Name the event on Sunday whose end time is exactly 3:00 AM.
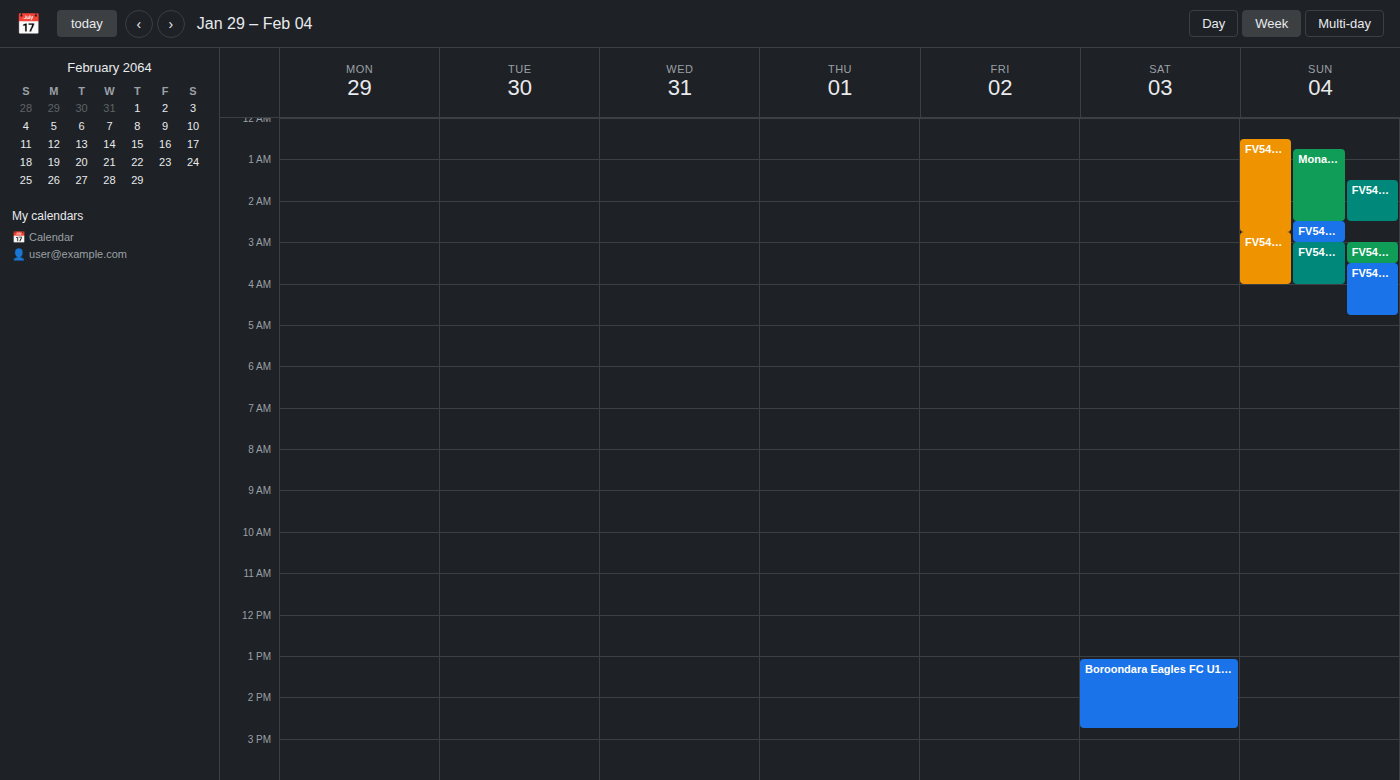
"FV54534782 - Ashburton Uni"